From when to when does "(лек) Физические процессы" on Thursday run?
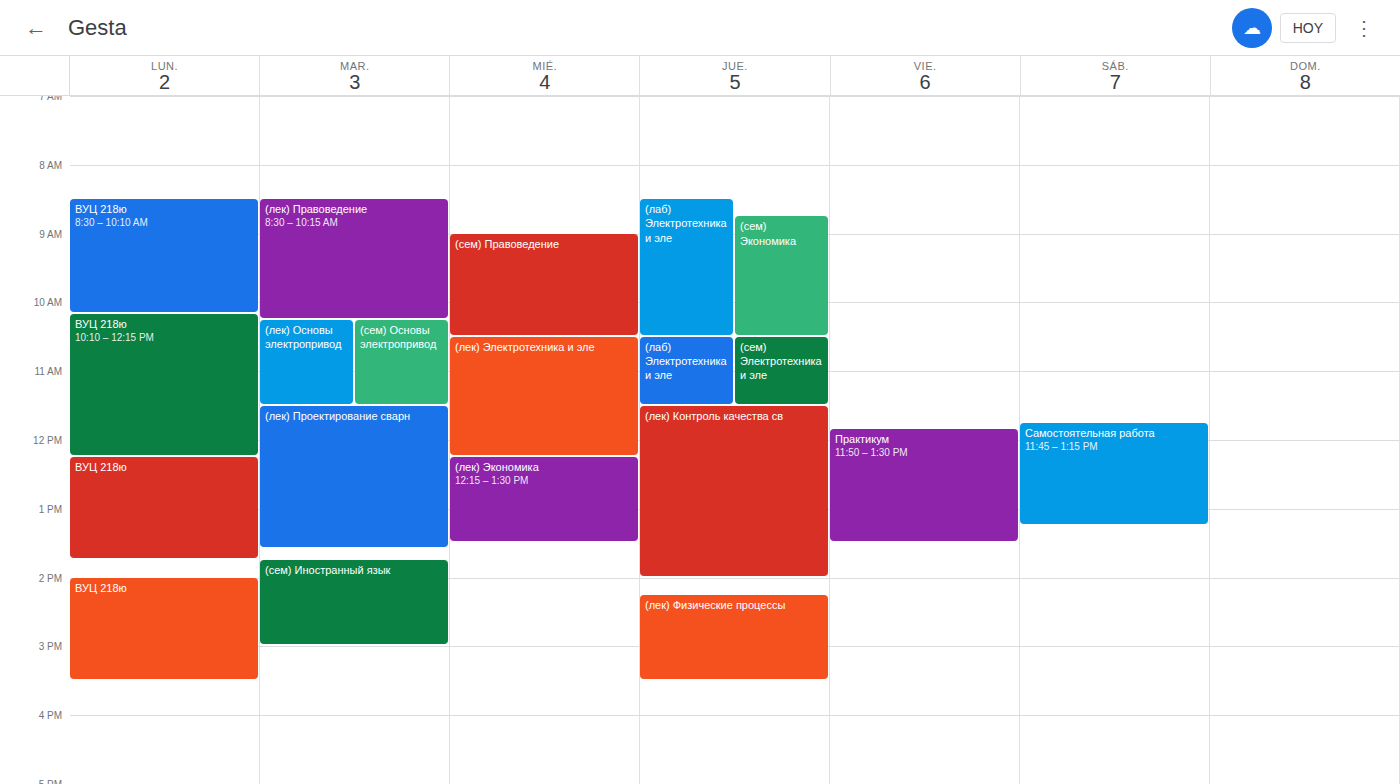
2:15 PM to 3:30 PM